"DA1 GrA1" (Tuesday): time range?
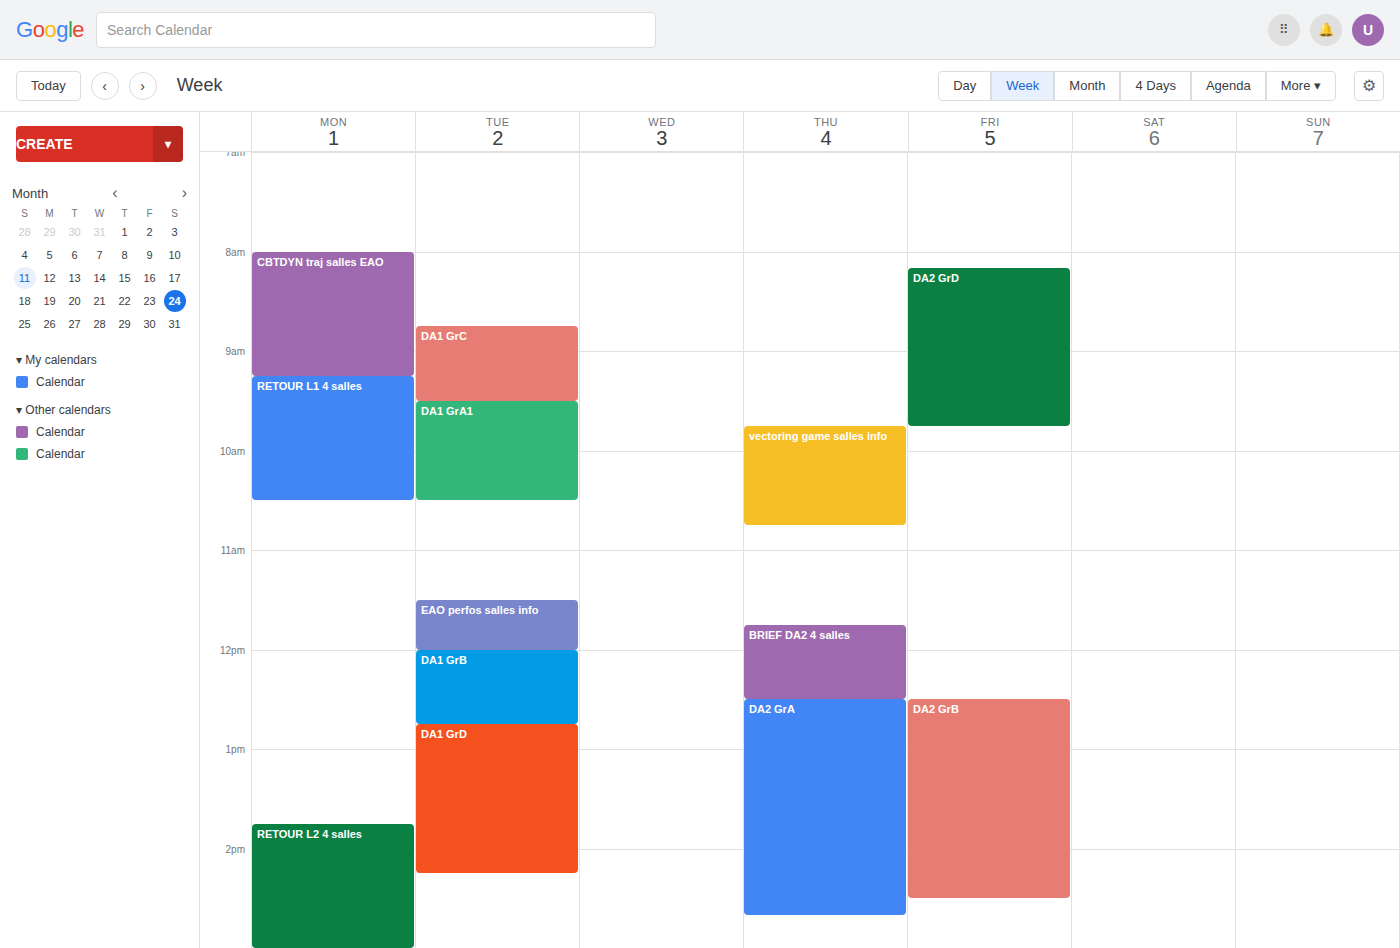
9:30 AM to 10:30 AM